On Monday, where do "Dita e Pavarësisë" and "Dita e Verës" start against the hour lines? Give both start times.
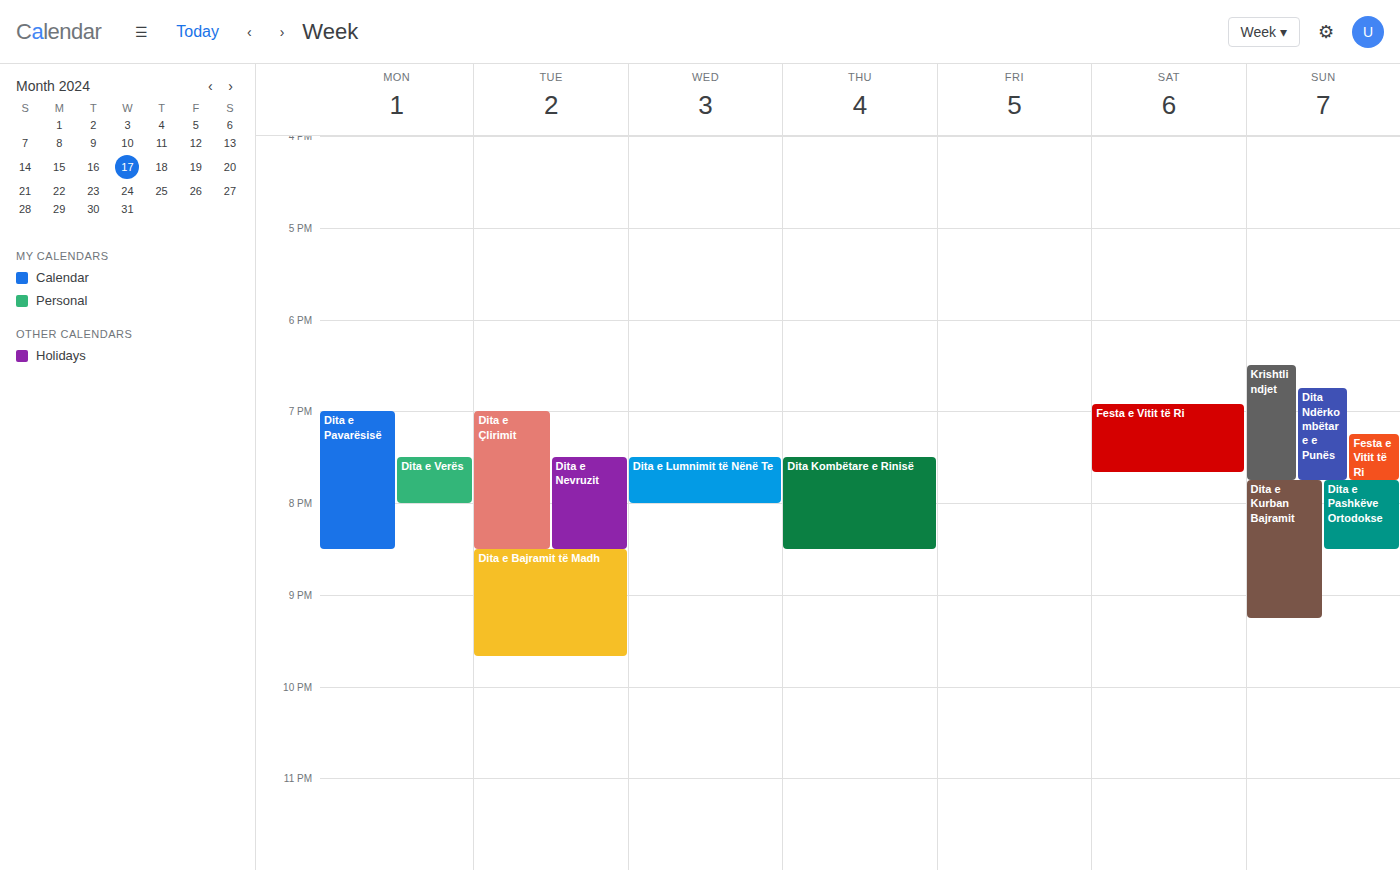
"Dita e Pavarësisë": 7:00 PM, exactly on the 7 PM line. "Dita e Verës": 7:30 PM, halfway between the 7 PM and 8 PM lines.